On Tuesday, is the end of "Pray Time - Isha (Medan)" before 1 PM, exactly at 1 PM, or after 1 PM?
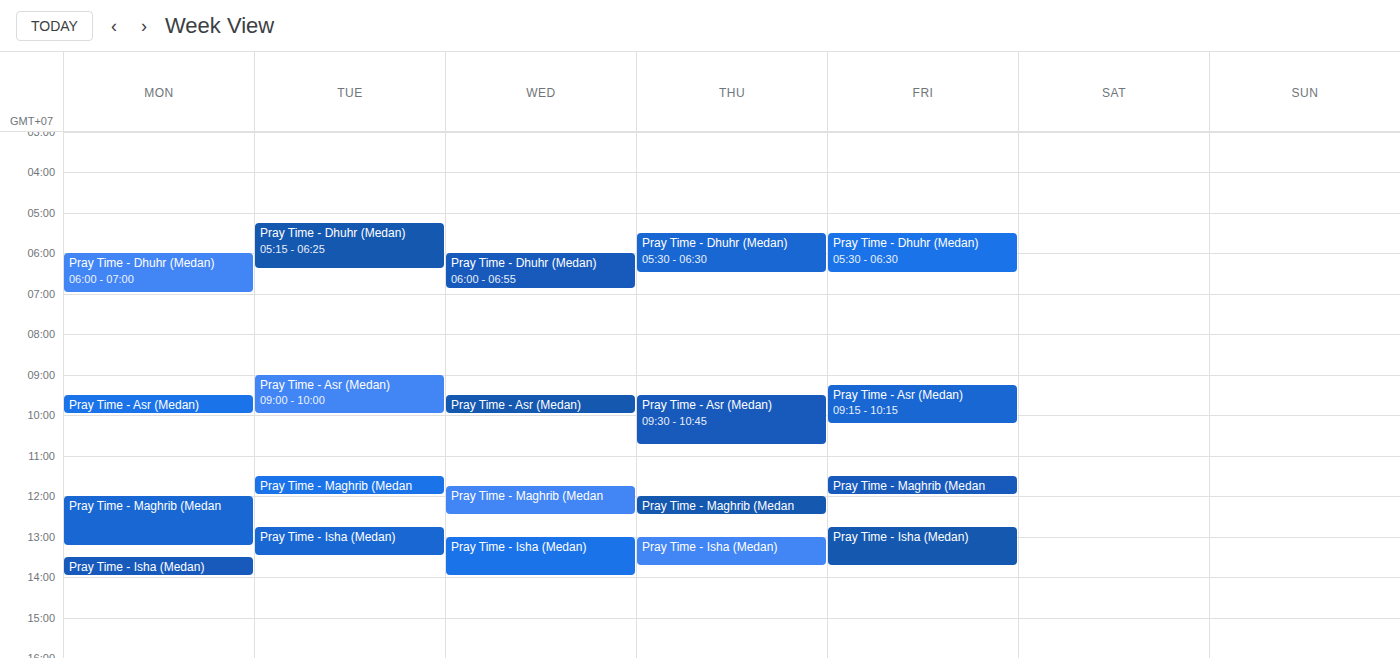
1:30 PM -- after 1 PM, 30 minutes below the 1 PM line.